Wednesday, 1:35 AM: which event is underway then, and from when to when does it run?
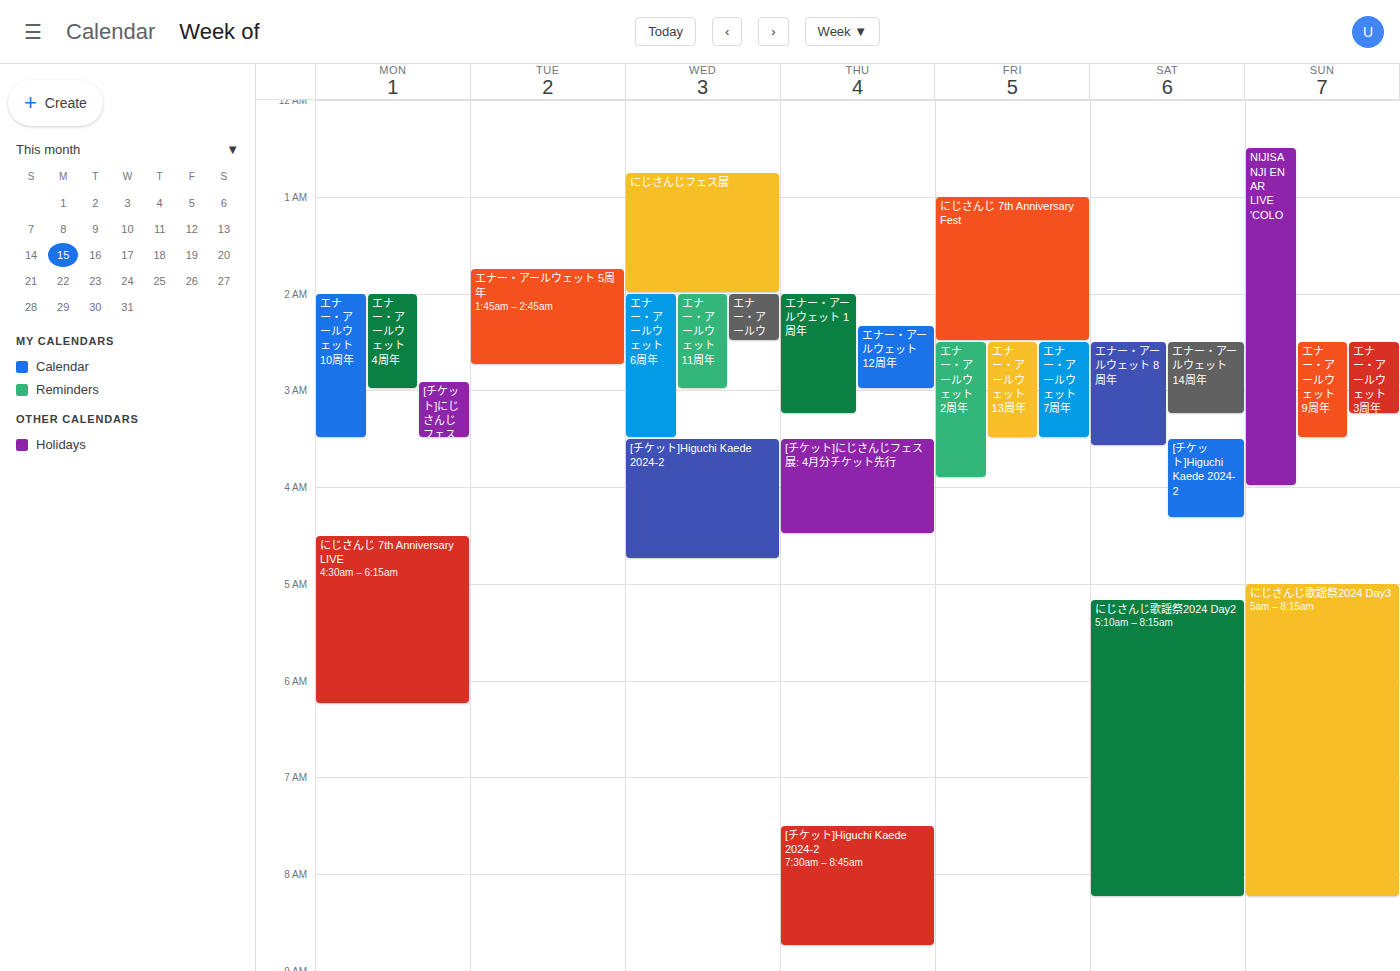
"にじさんじフェス展", 12:45 AM to 2:00 AM